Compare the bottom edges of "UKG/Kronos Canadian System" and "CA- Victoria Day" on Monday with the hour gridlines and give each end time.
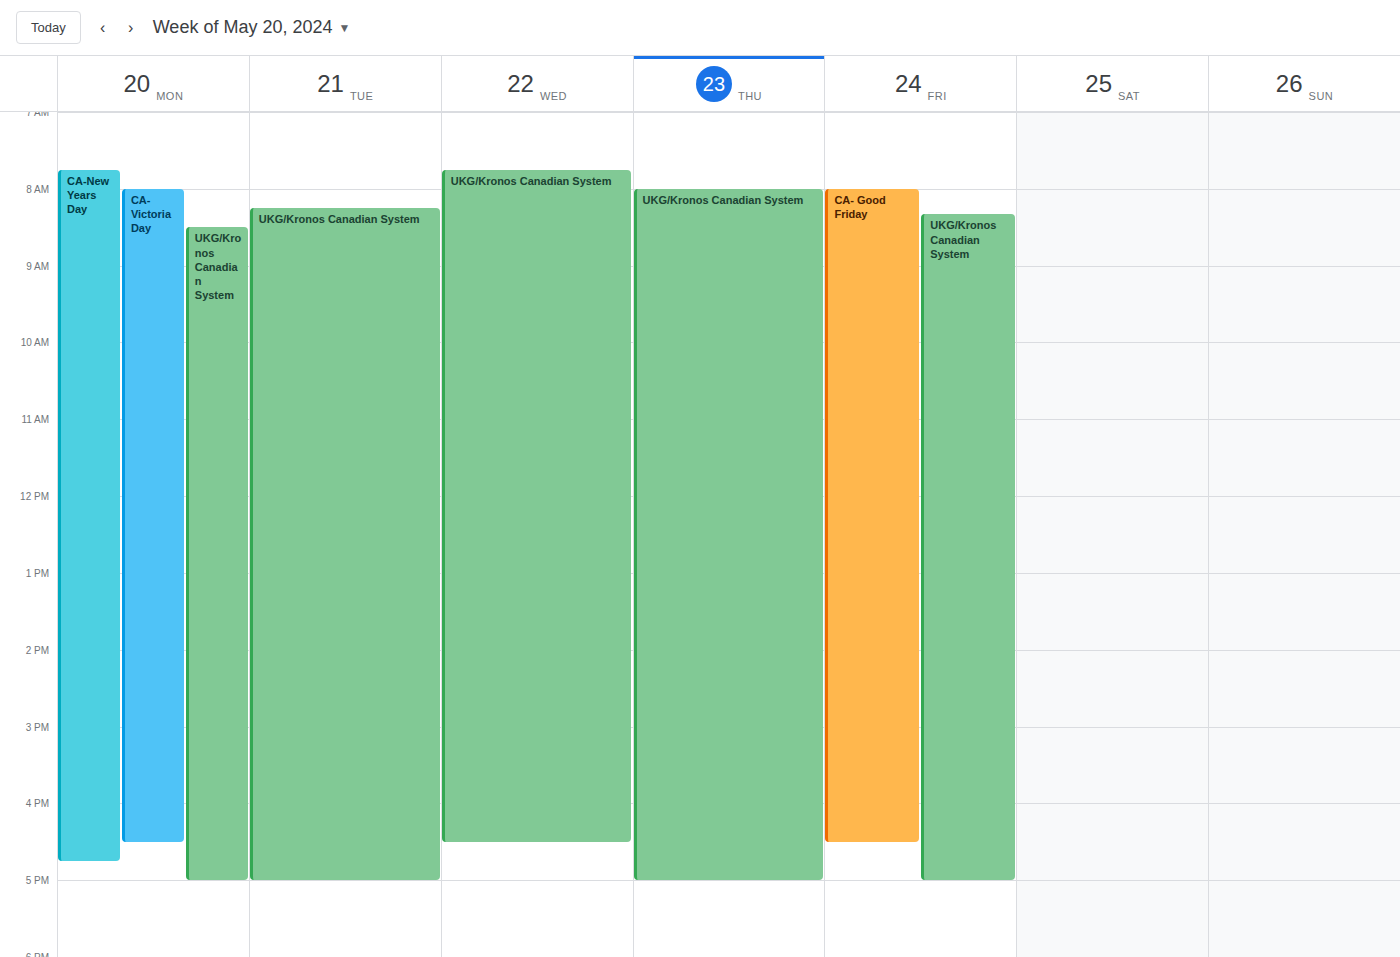
"UKG/Kronos Canadian System": 5:00 PM, exactly on the 5 PM line. "CA- Victoria Day": 4:30 PM, halfway between the 4 PM and 5 PM lines.